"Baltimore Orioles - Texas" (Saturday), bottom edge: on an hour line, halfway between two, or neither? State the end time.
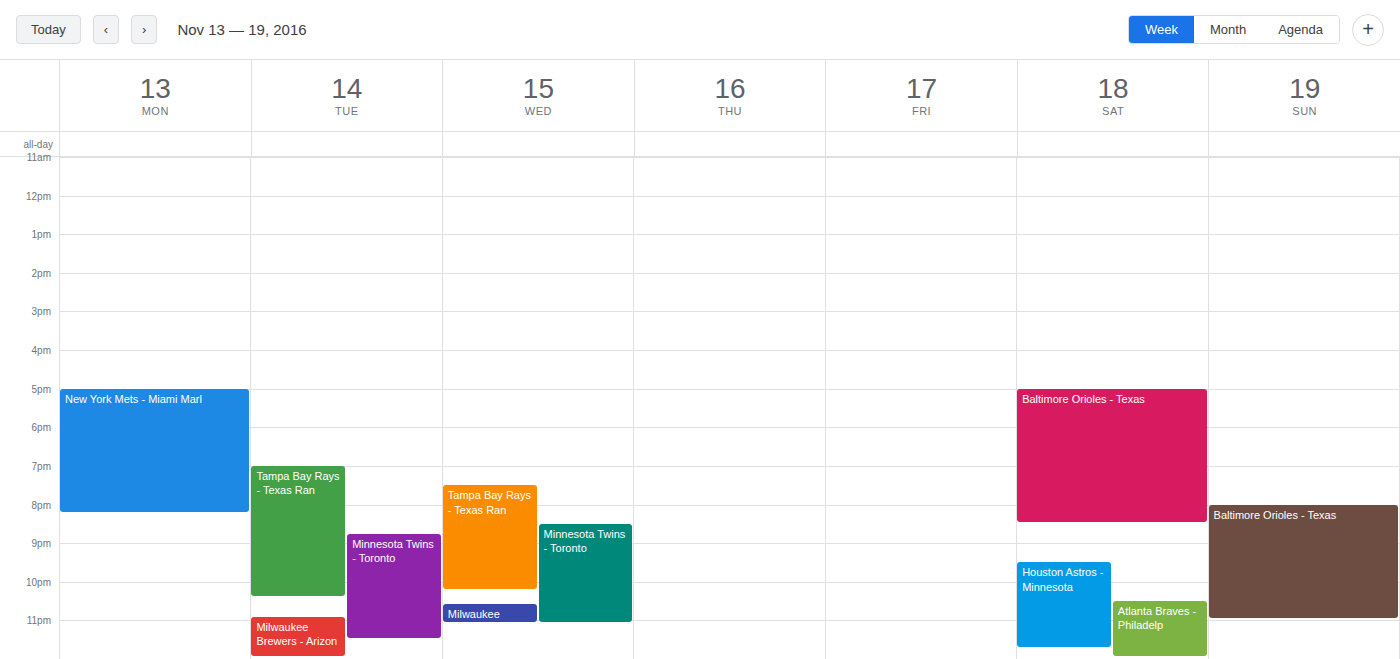
8:30 PM -- halfway between the 8 PM and 9 PM lines.